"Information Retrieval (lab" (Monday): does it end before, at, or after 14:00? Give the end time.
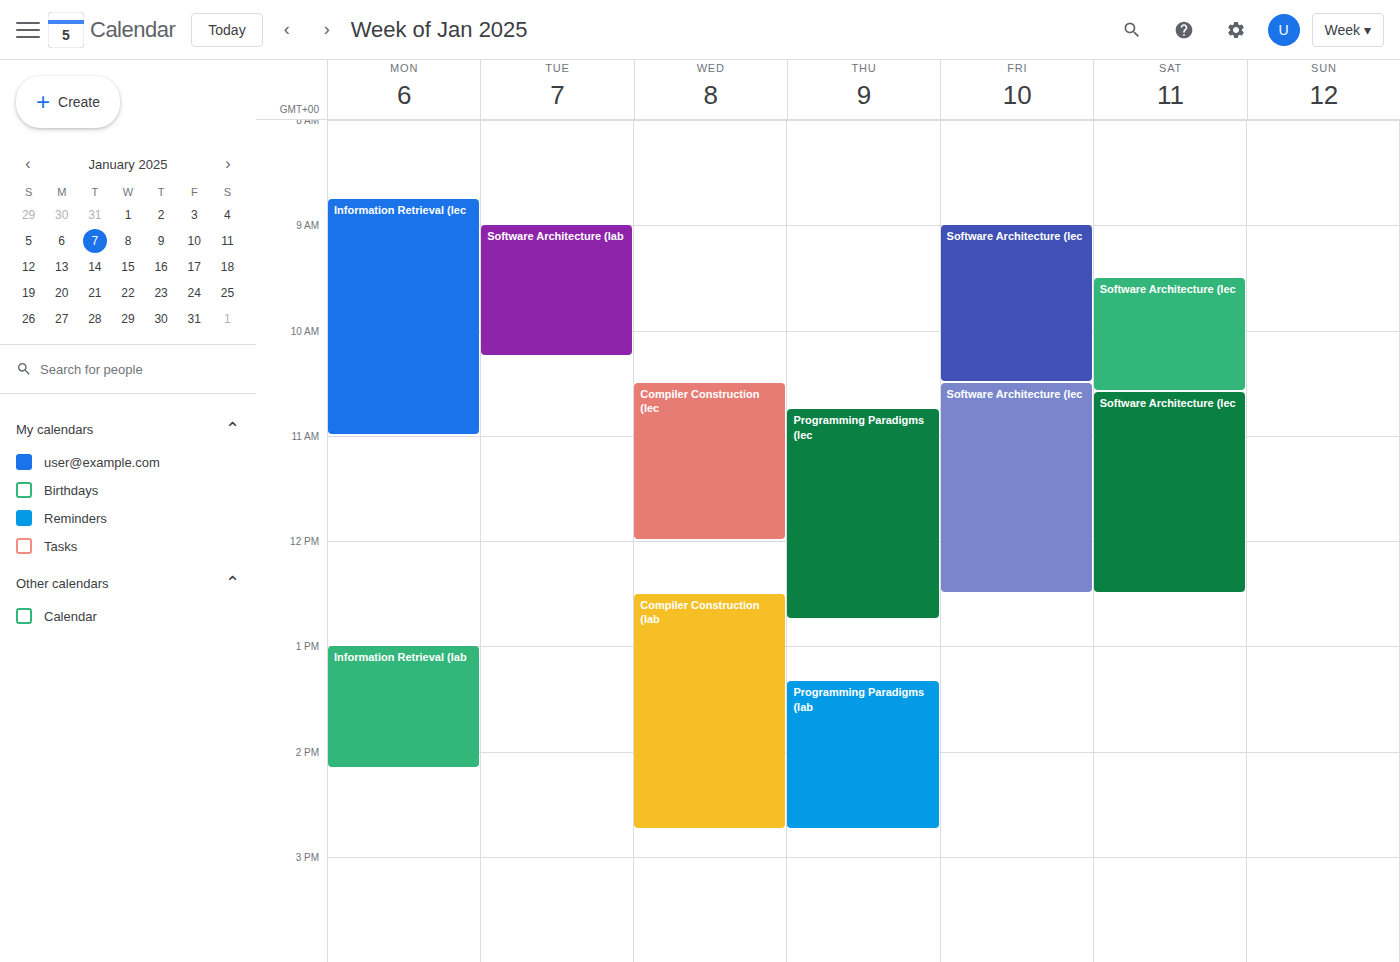
14:10 -- after 14:00, 10 minutes below the 14:00 line.